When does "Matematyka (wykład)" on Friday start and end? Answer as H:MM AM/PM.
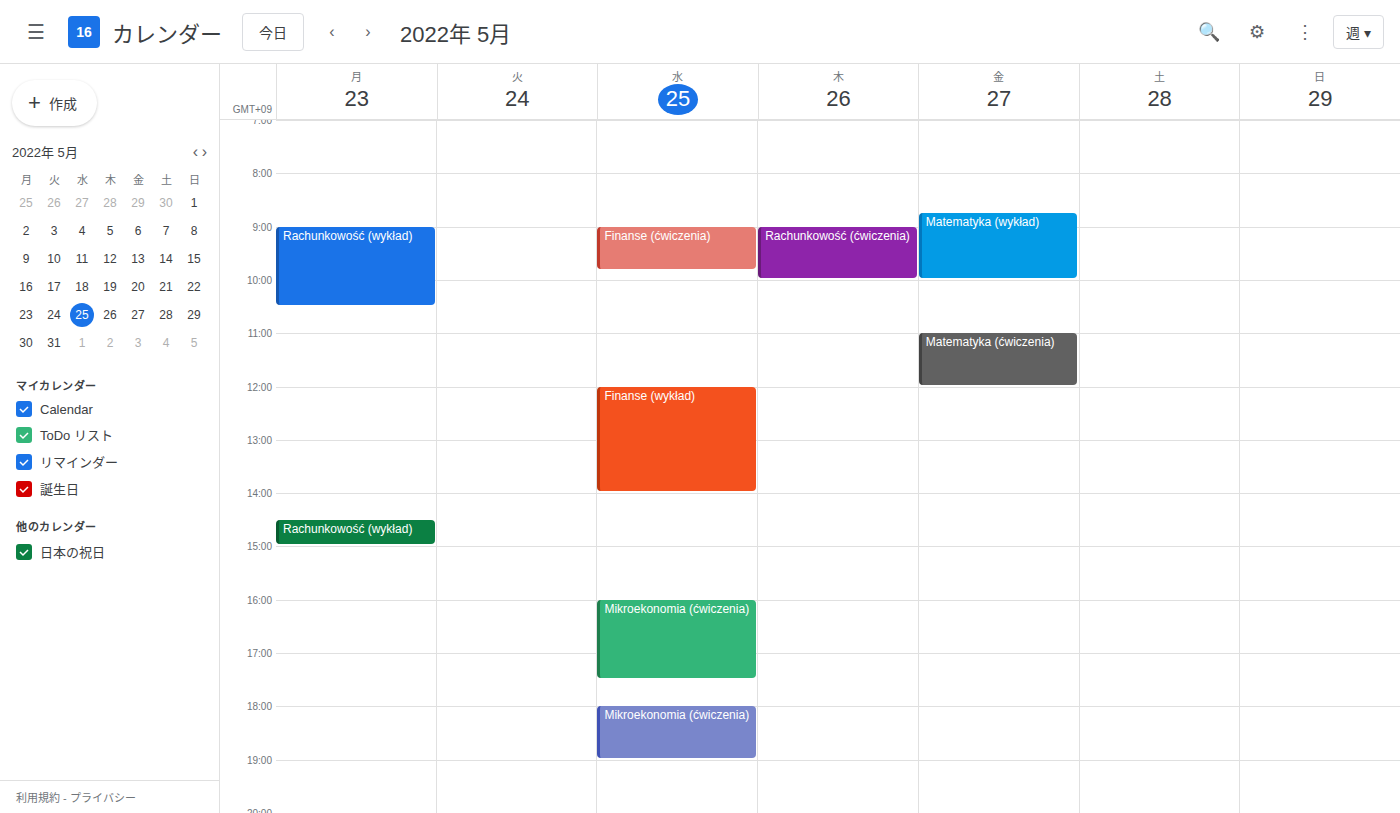
8:45 AM to 10:00 AM